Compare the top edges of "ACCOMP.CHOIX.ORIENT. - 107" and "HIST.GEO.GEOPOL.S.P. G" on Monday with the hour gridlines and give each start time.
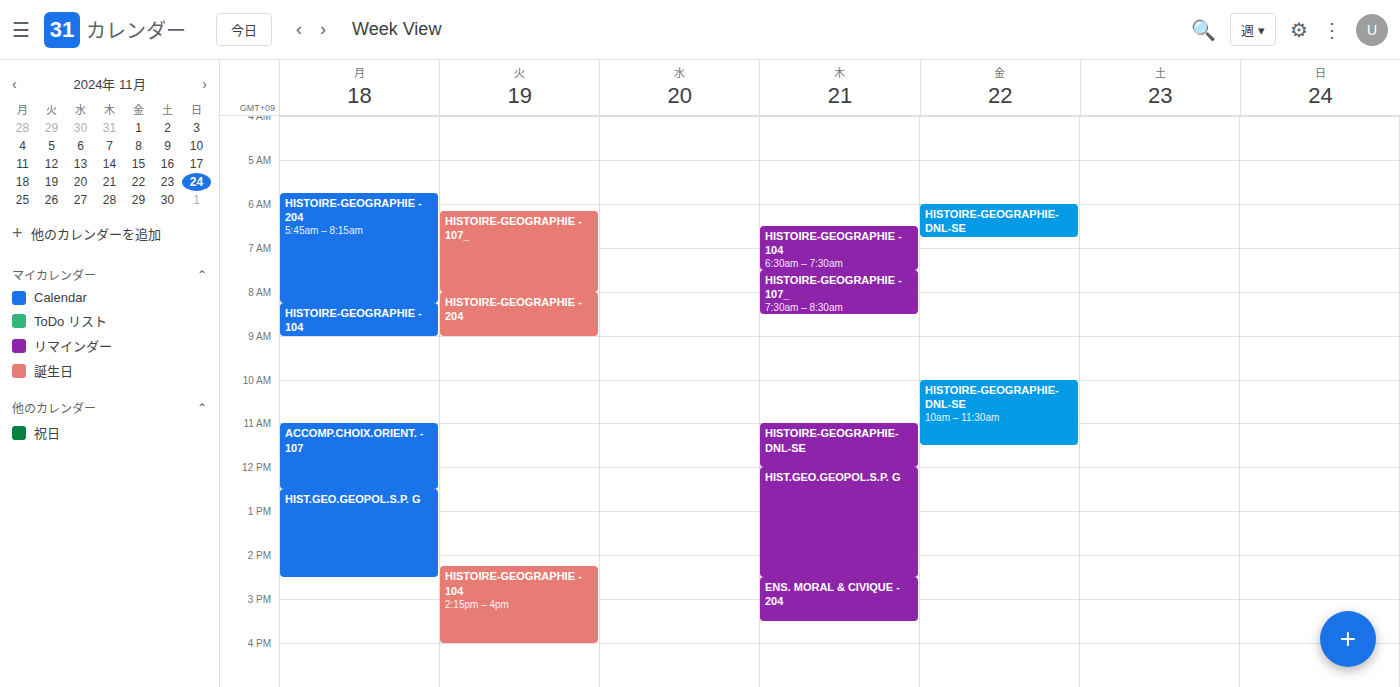
"ACCOMP.CHOIX.ORIENT. - 107": 11:00 AM, exactly on the 11 AM line. "HIST.GEO.GEOPOL.S.P. G": 12:30 PM, halfway between the 12 PM and 1 PM lines.